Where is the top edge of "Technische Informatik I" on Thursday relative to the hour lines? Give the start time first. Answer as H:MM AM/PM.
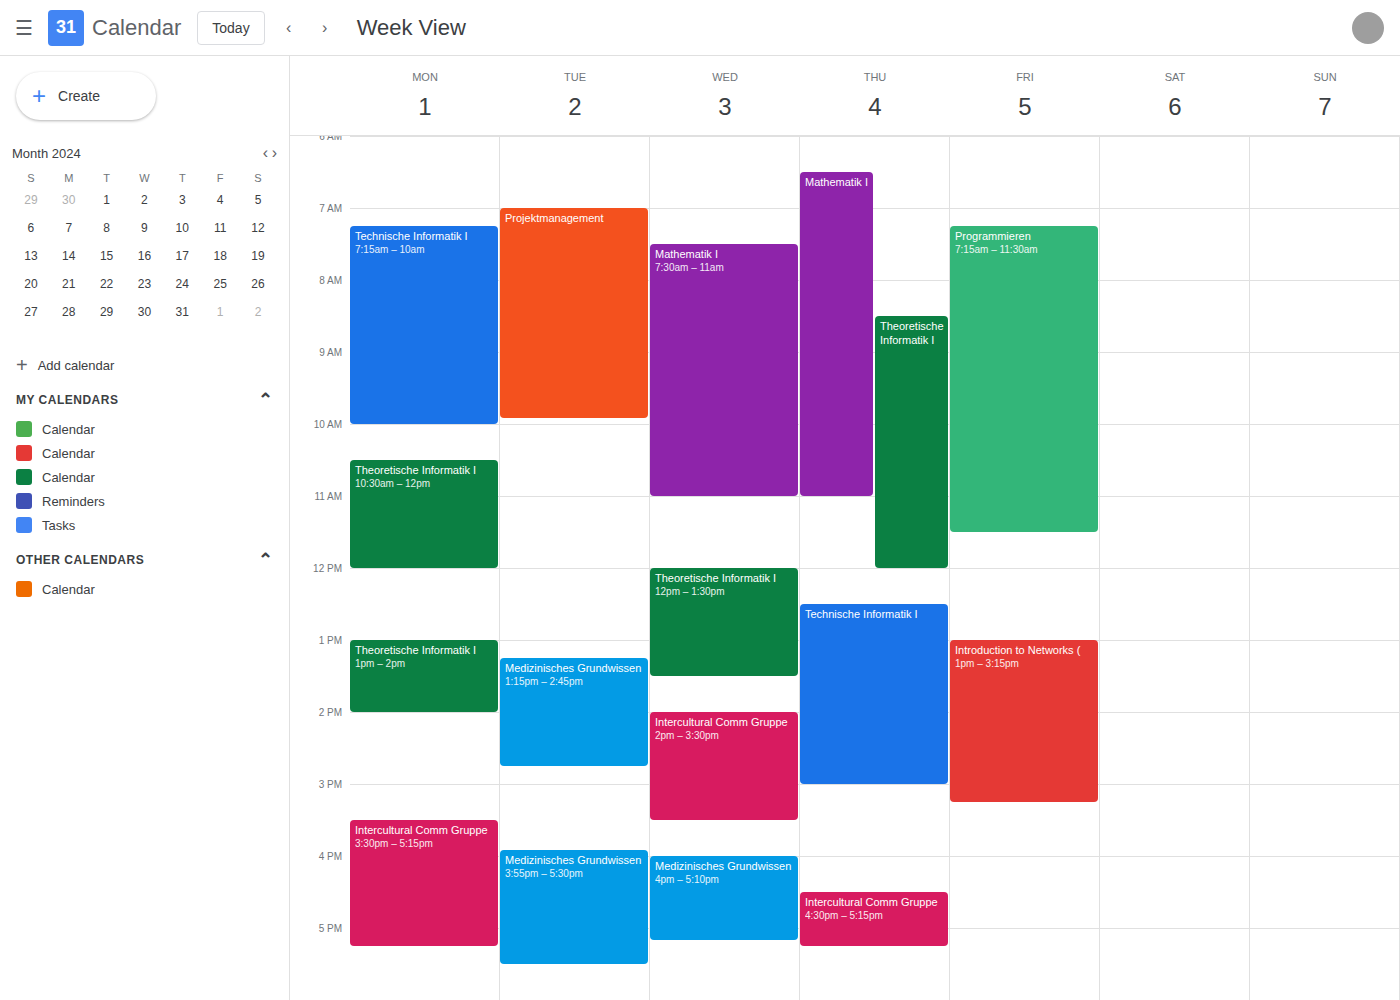
12:30 PM -- halfway between the 12 PM and 1 PM lines.